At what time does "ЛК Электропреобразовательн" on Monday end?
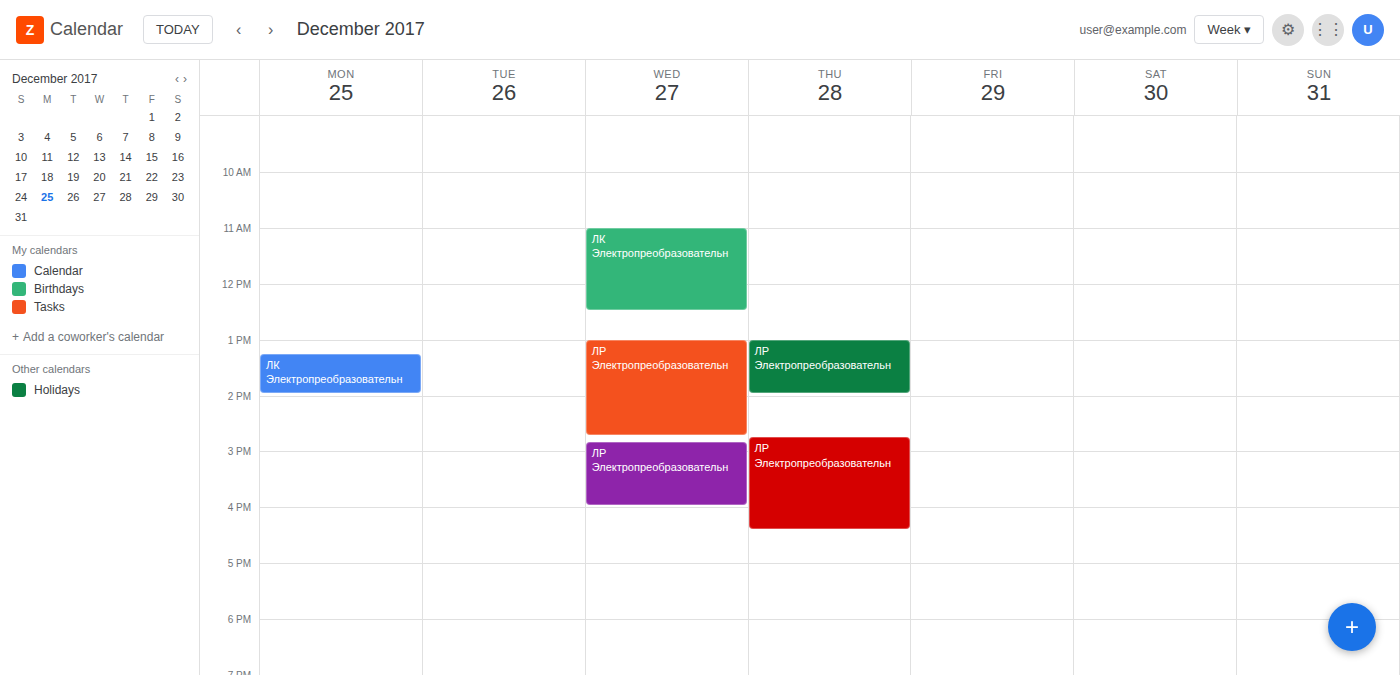
2:00 PM